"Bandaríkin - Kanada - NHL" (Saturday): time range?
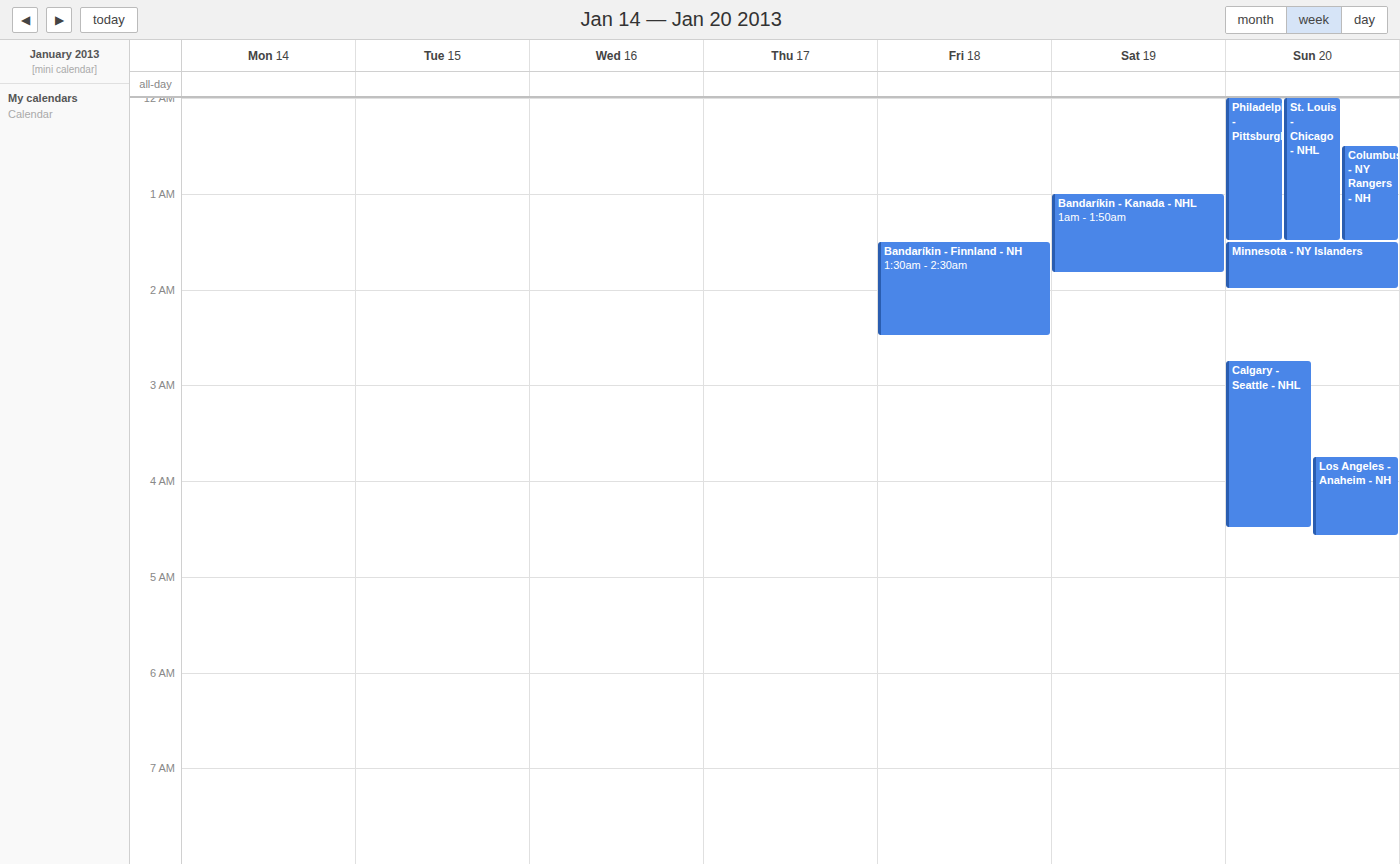
1:00 AM to 1:50 AM